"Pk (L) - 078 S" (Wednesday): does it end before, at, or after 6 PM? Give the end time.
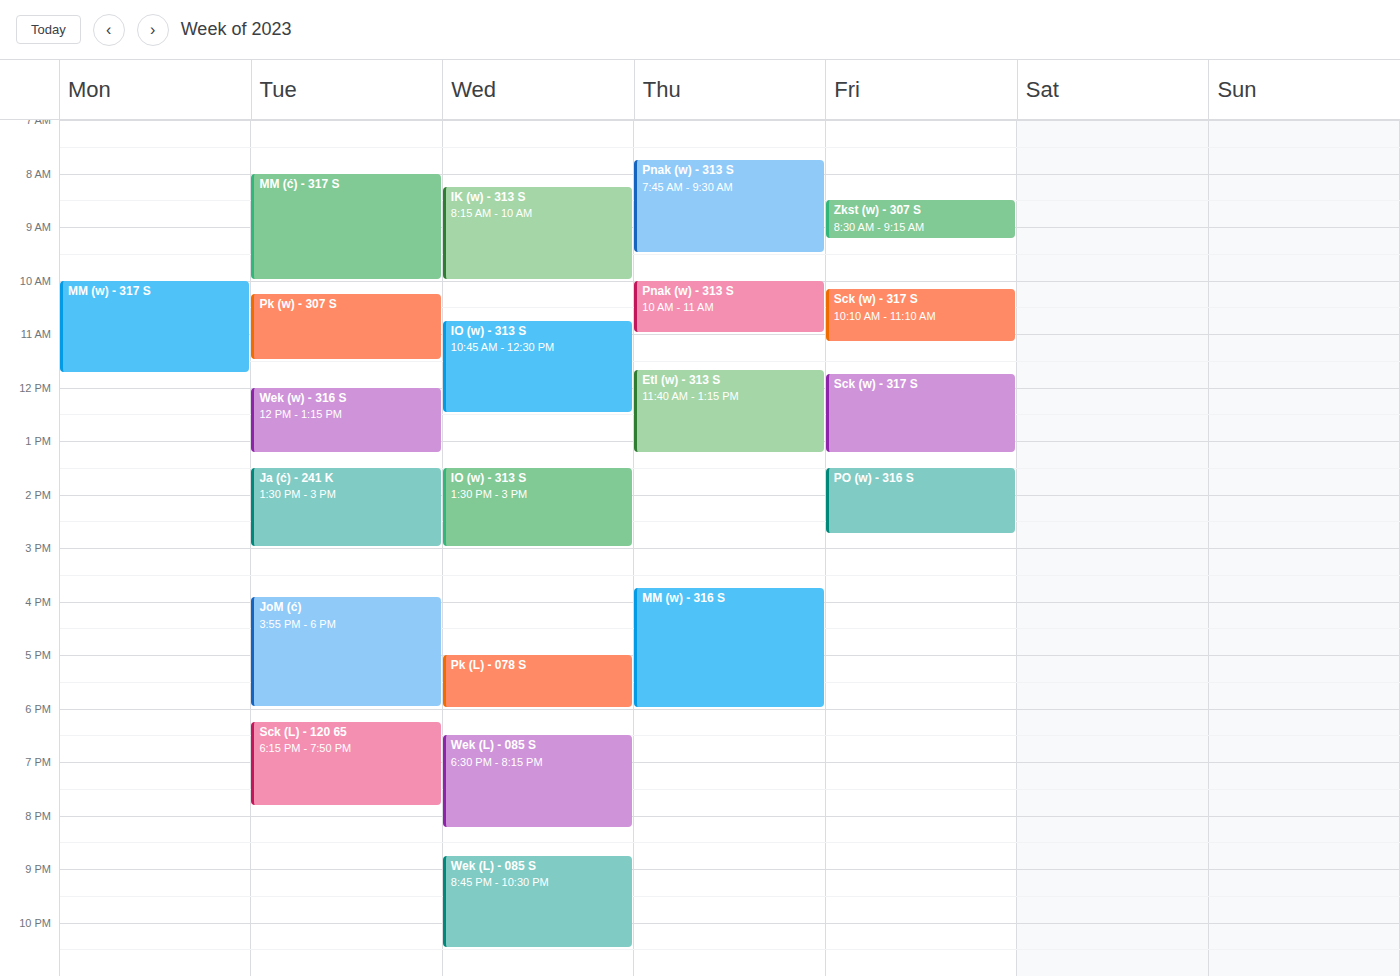
6:00 PM -- exactly at 6 PM, on the 6 PM line.